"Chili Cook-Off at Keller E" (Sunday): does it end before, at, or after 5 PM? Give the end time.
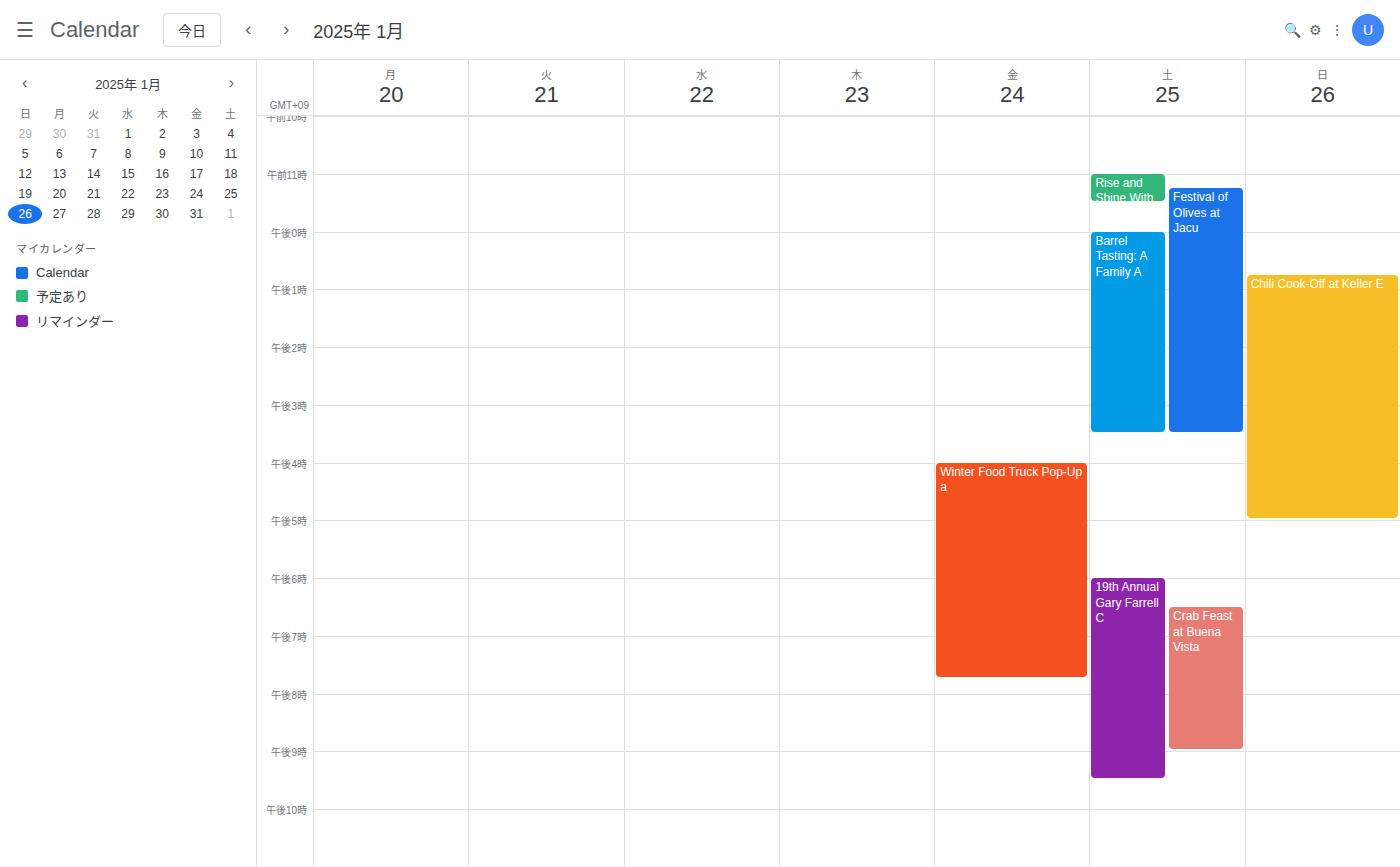
5:00 PM -- exactly at 5 PM, on the 5 PM line.